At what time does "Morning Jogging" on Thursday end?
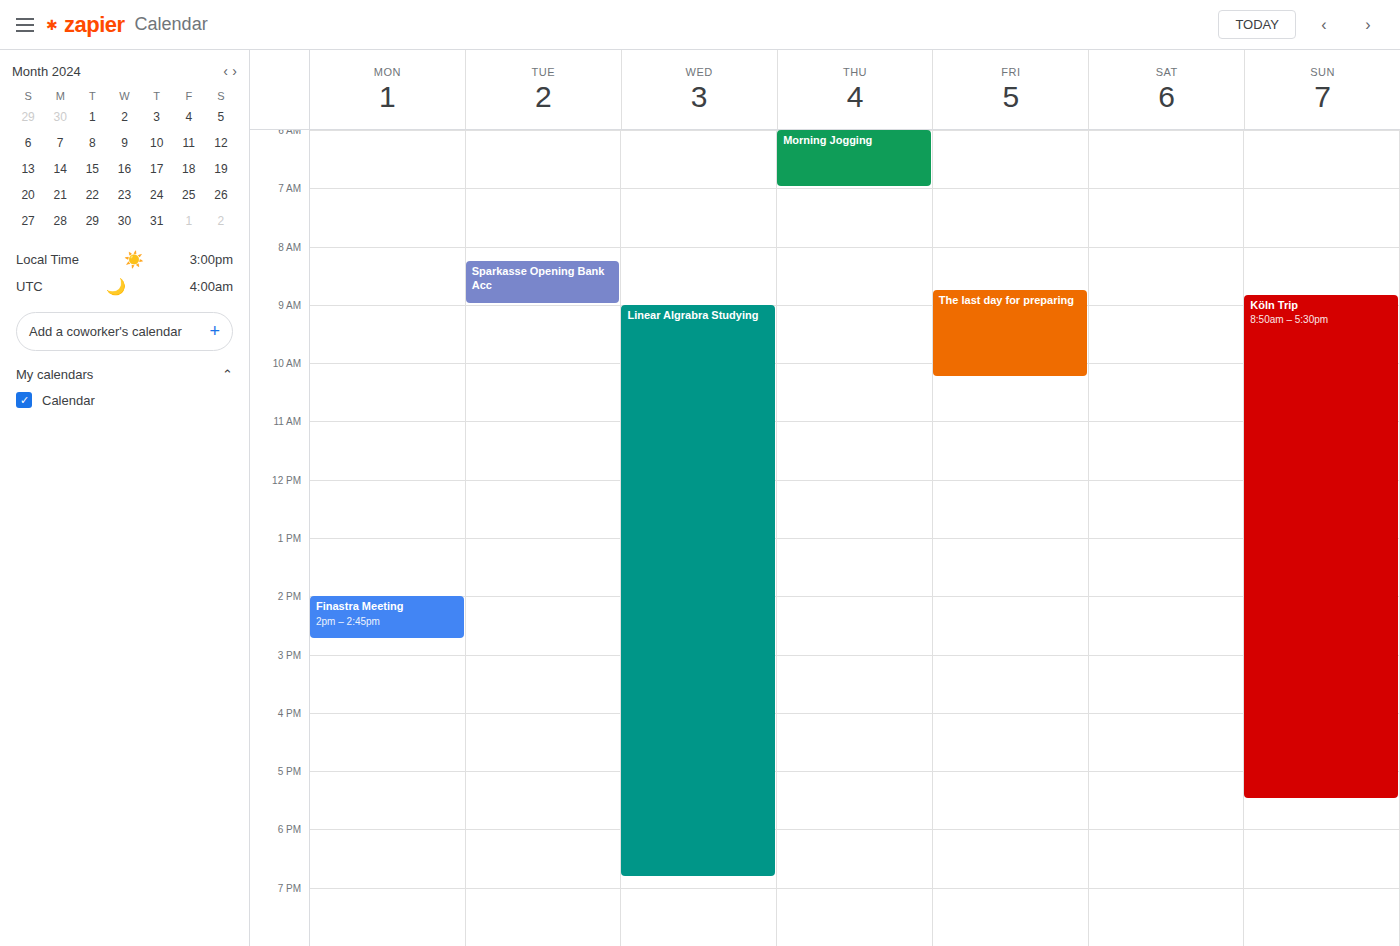
7:00 AM